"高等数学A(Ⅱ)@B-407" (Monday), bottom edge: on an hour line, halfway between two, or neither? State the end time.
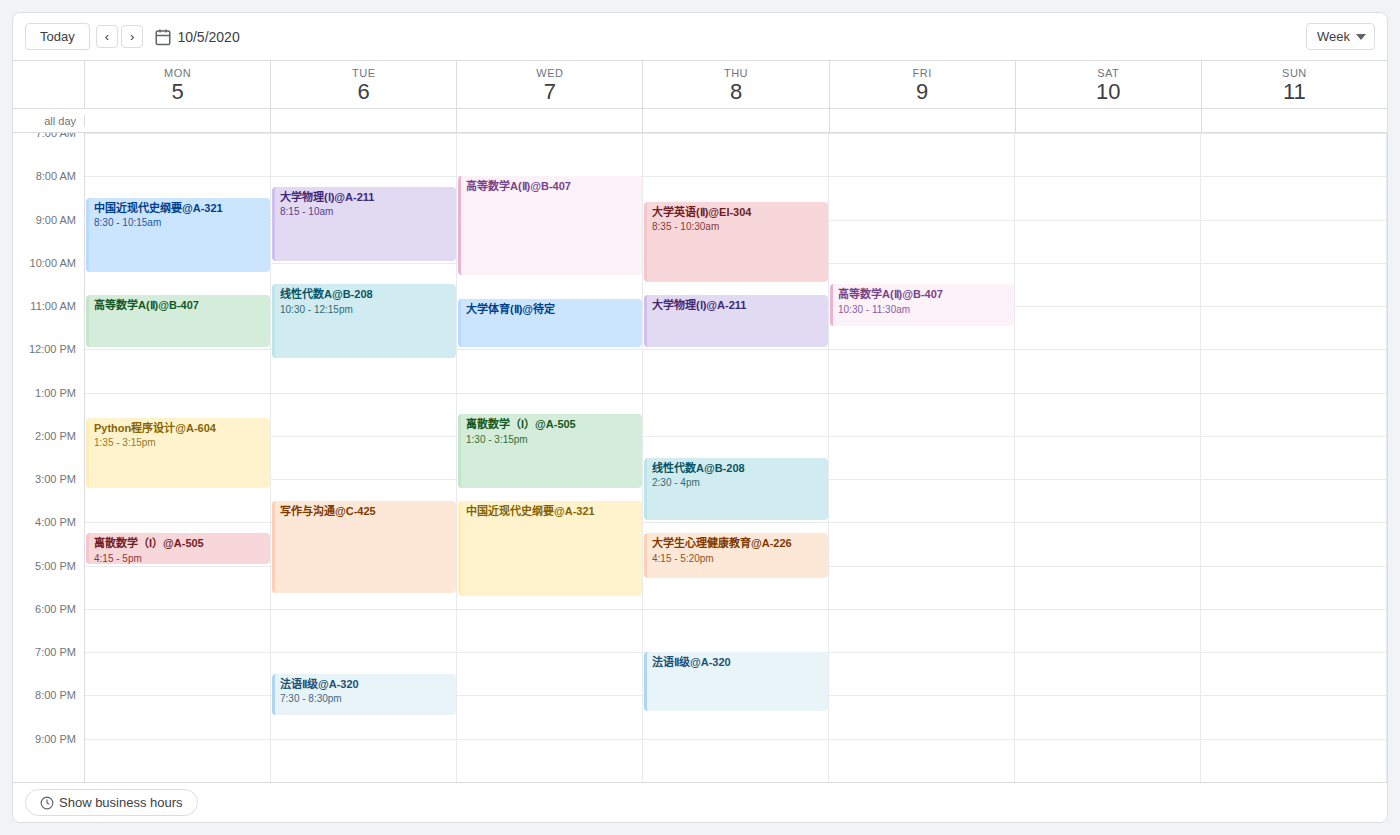
12:00 PM -- exactly on the 12 PM line.